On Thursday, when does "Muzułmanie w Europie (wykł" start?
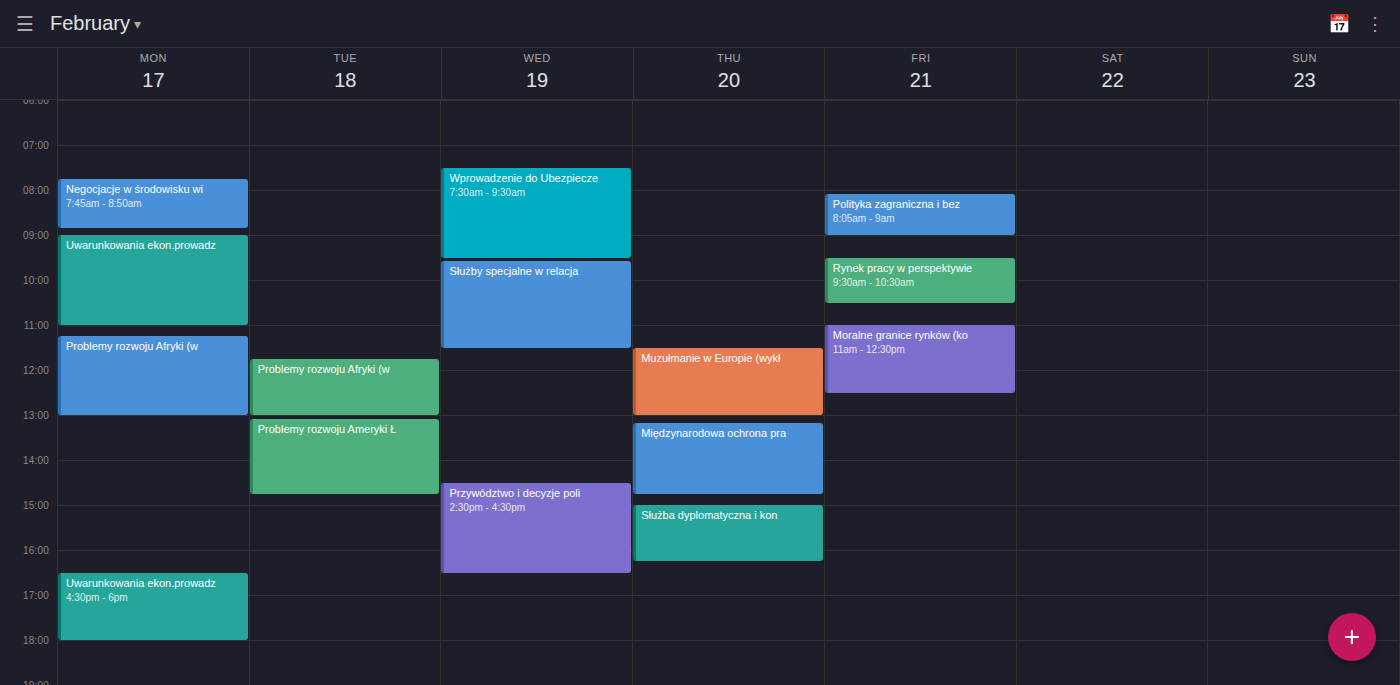
11:30